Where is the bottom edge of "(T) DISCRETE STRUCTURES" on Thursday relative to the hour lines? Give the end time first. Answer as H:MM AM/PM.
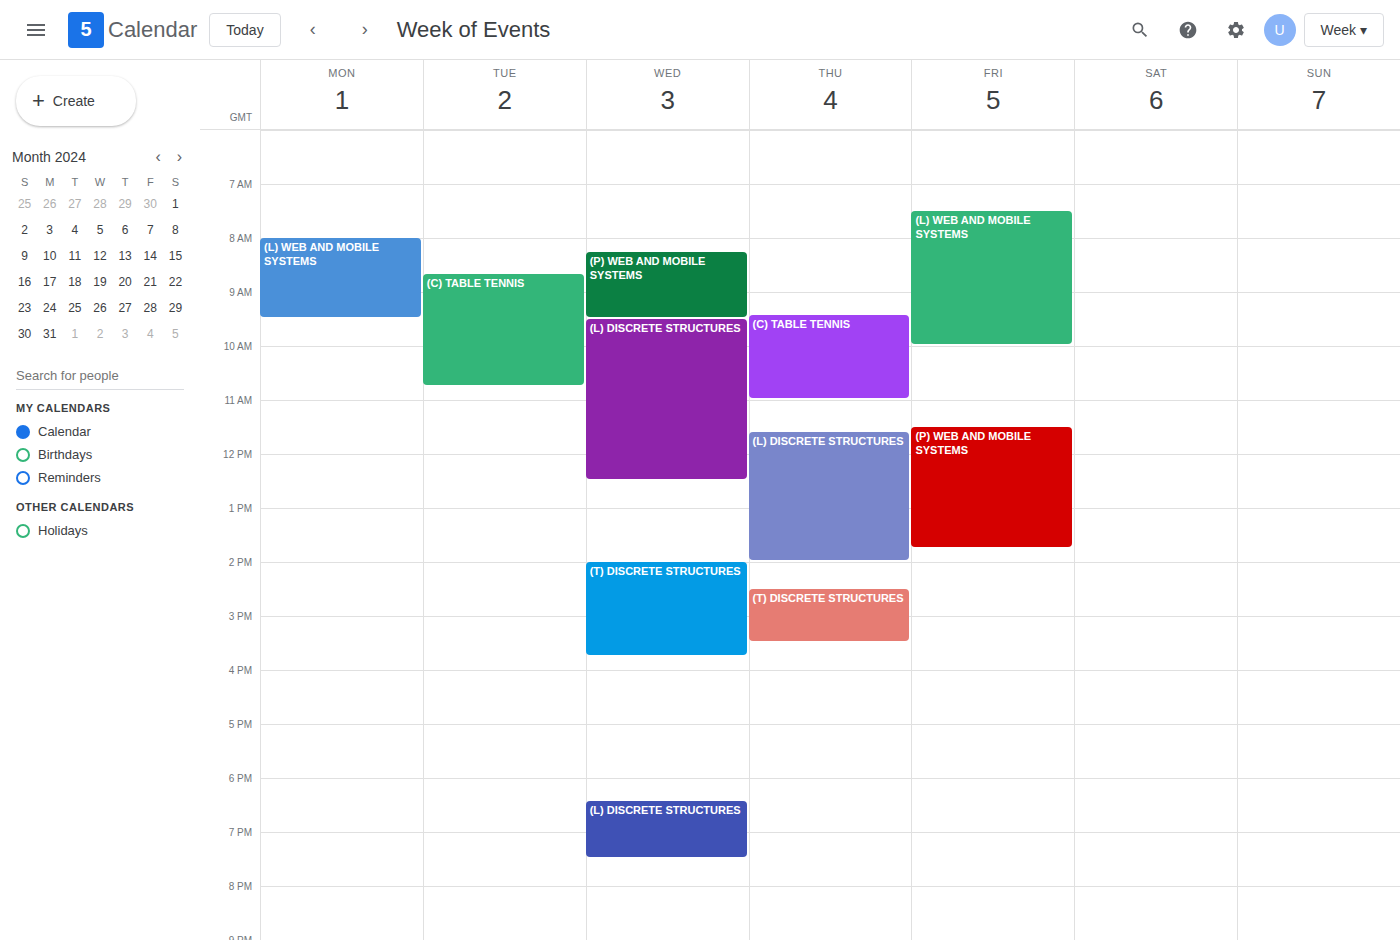
3:30 PM -- halfway between the 3 PM and 4 PM lines.